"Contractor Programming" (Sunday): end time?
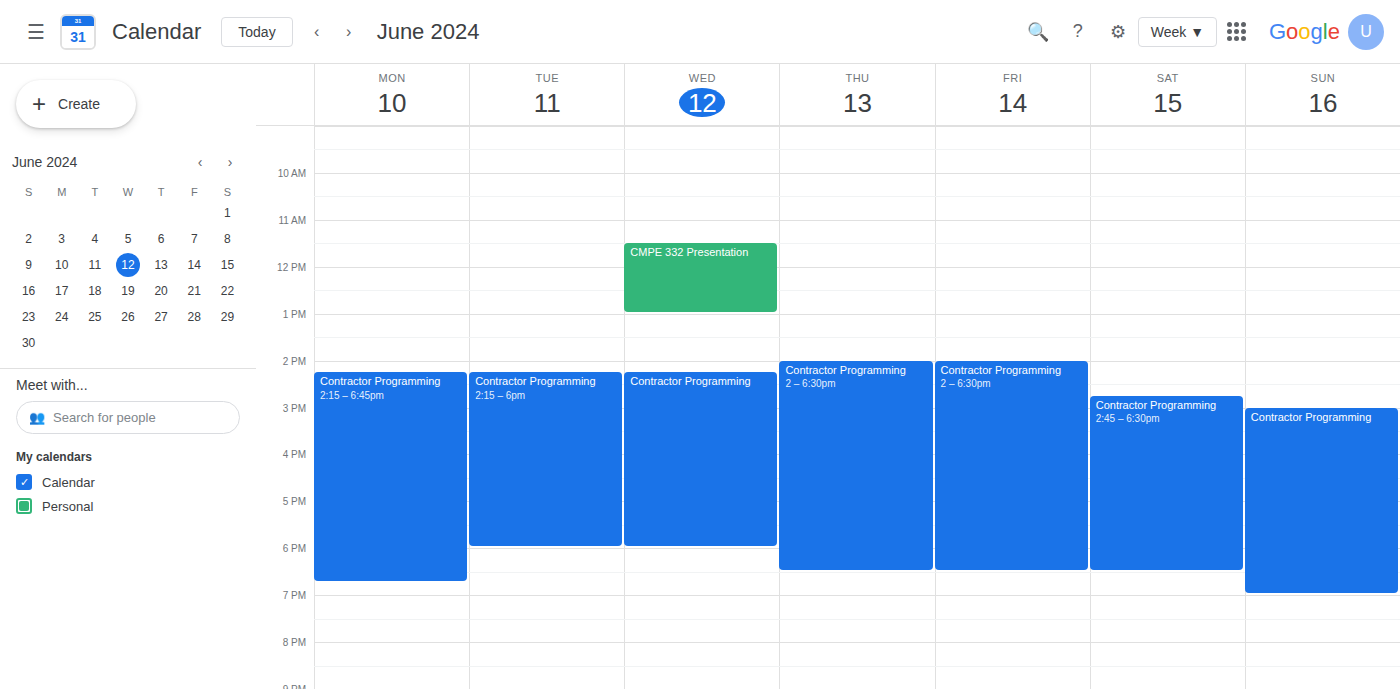
7:00 PM